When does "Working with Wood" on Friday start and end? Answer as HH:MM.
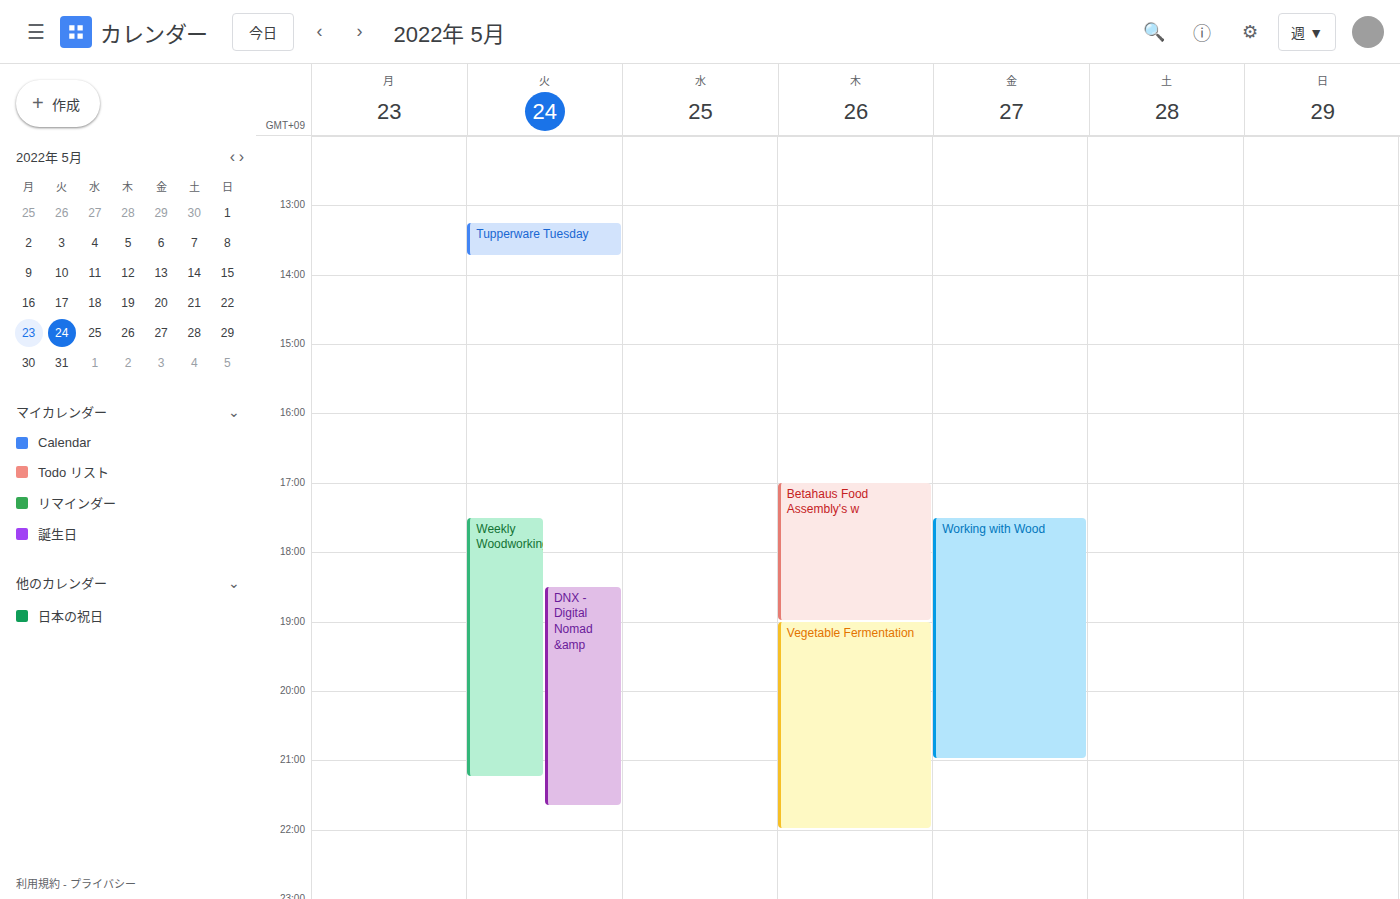
17:30 to 21:00